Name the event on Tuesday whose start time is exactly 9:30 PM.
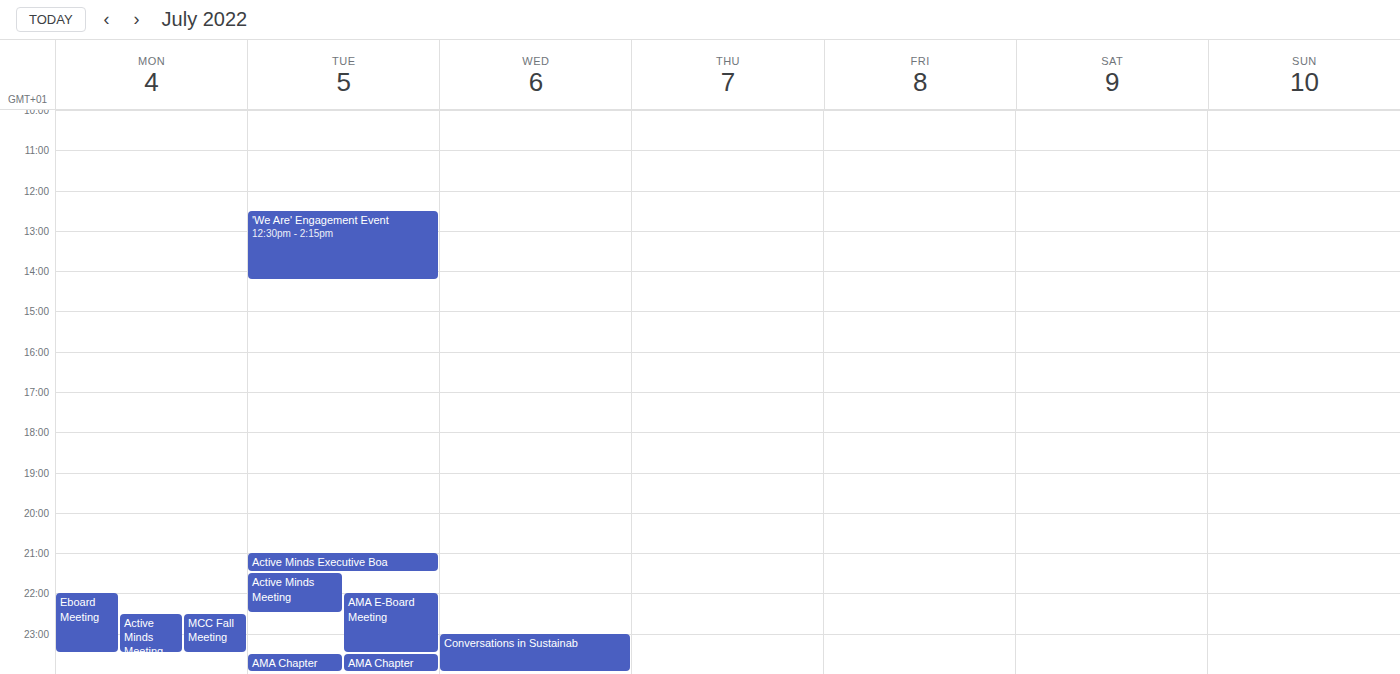
"Active Minds Meeting"